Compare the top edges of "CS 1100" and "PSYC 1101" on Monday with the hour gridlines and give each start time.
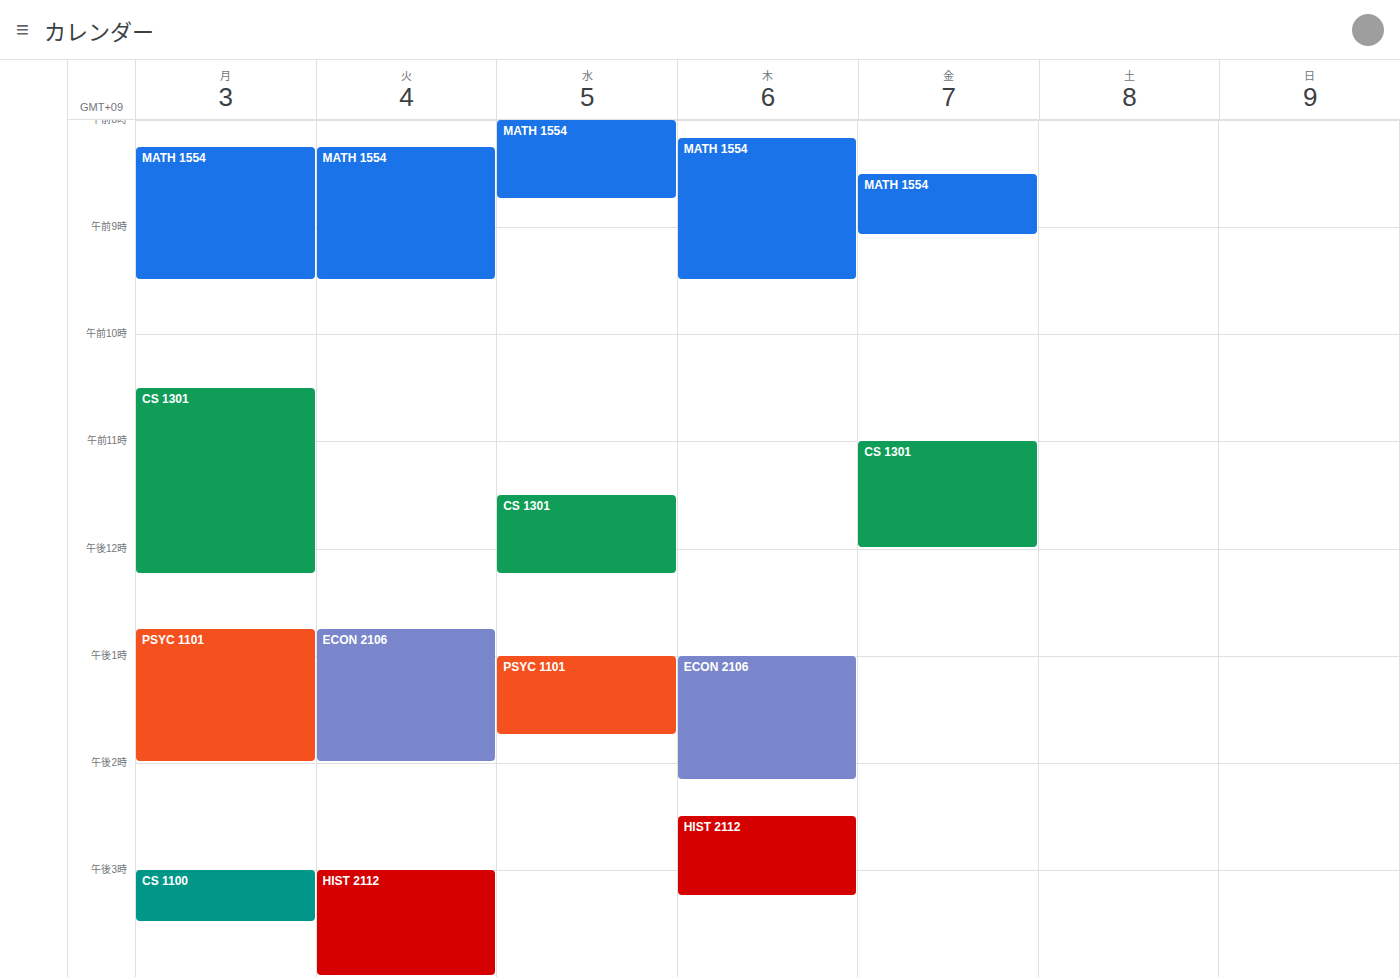
"CS 1100": 3:00 PM, exactly on the 3 PM line. "PSYC 1101": 12:45 PM, neither: three quarters of the way from the 12 PM line to the 1 PM line.